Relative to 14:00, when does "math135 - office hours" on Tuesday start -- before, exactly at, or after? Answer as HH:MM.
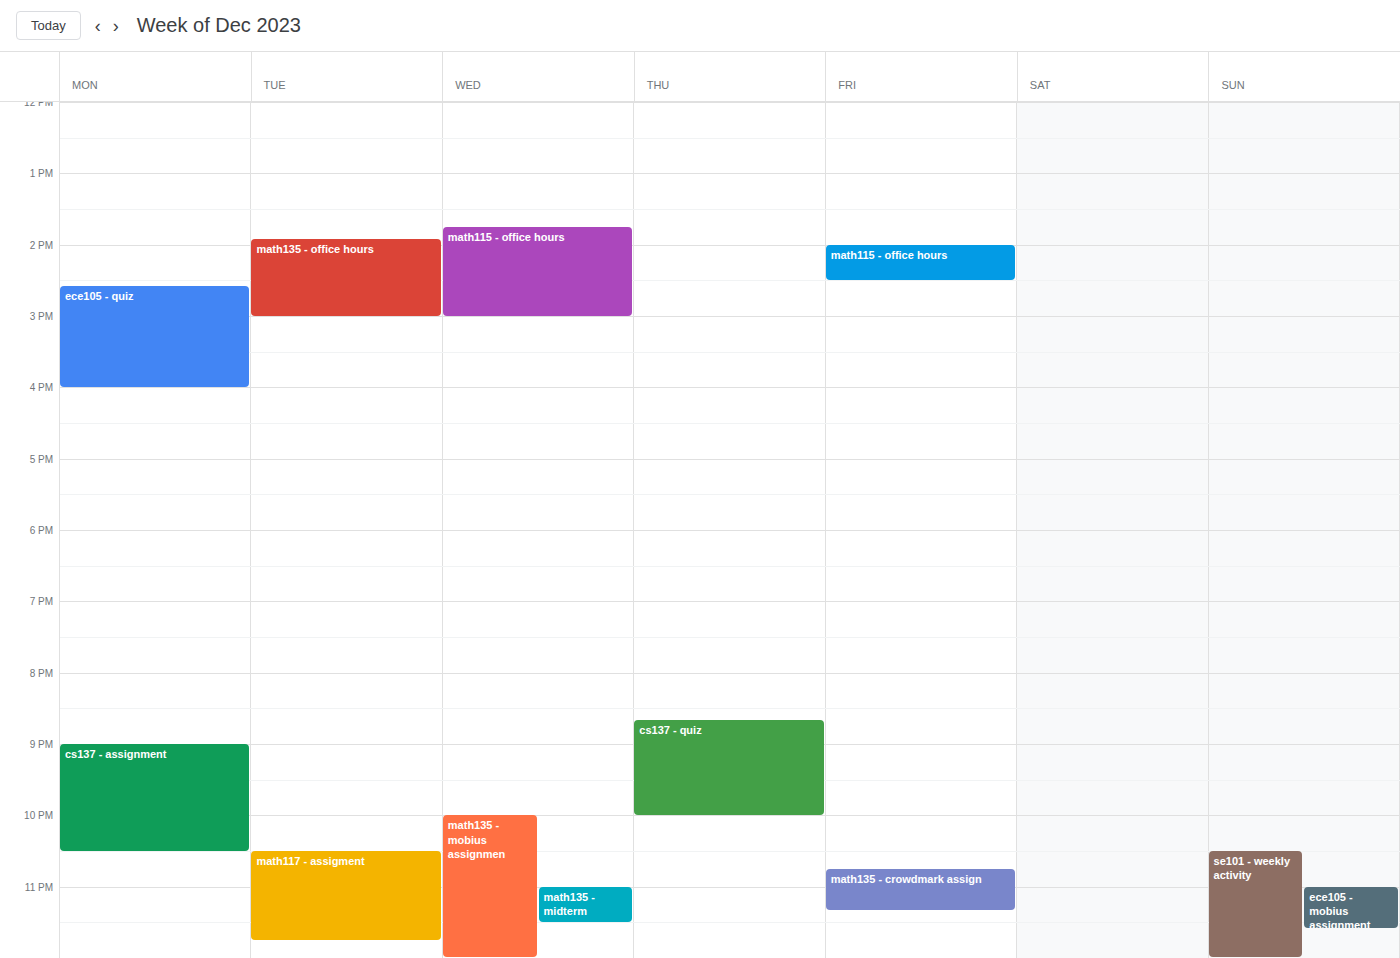
13:55 -- before 14:00, 5 minutes above the 14:00 line.